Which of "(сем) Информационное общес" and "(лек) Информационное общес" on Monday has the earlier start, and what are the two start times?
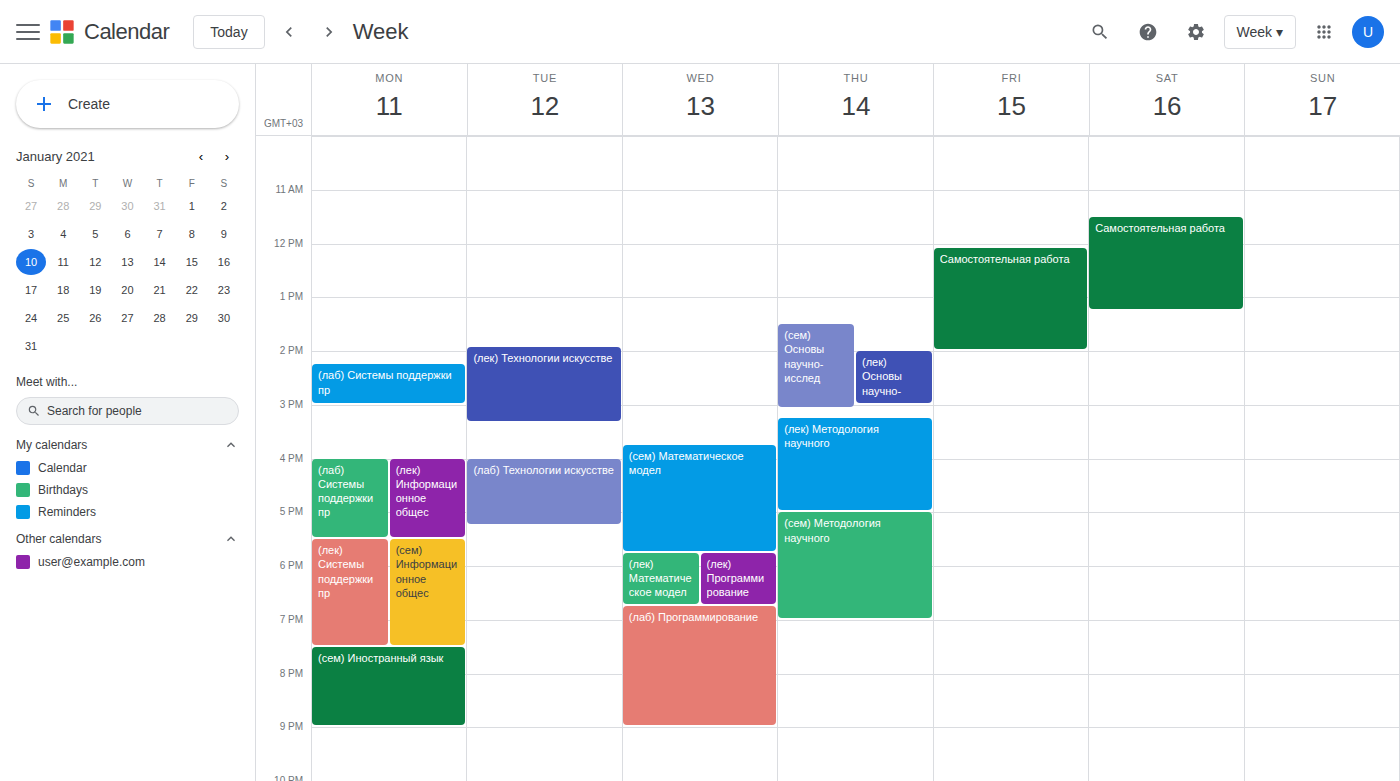
"(лек) Информационное общес" 4:00 PM; "(сем) Информационное общес" 5:30 PM.